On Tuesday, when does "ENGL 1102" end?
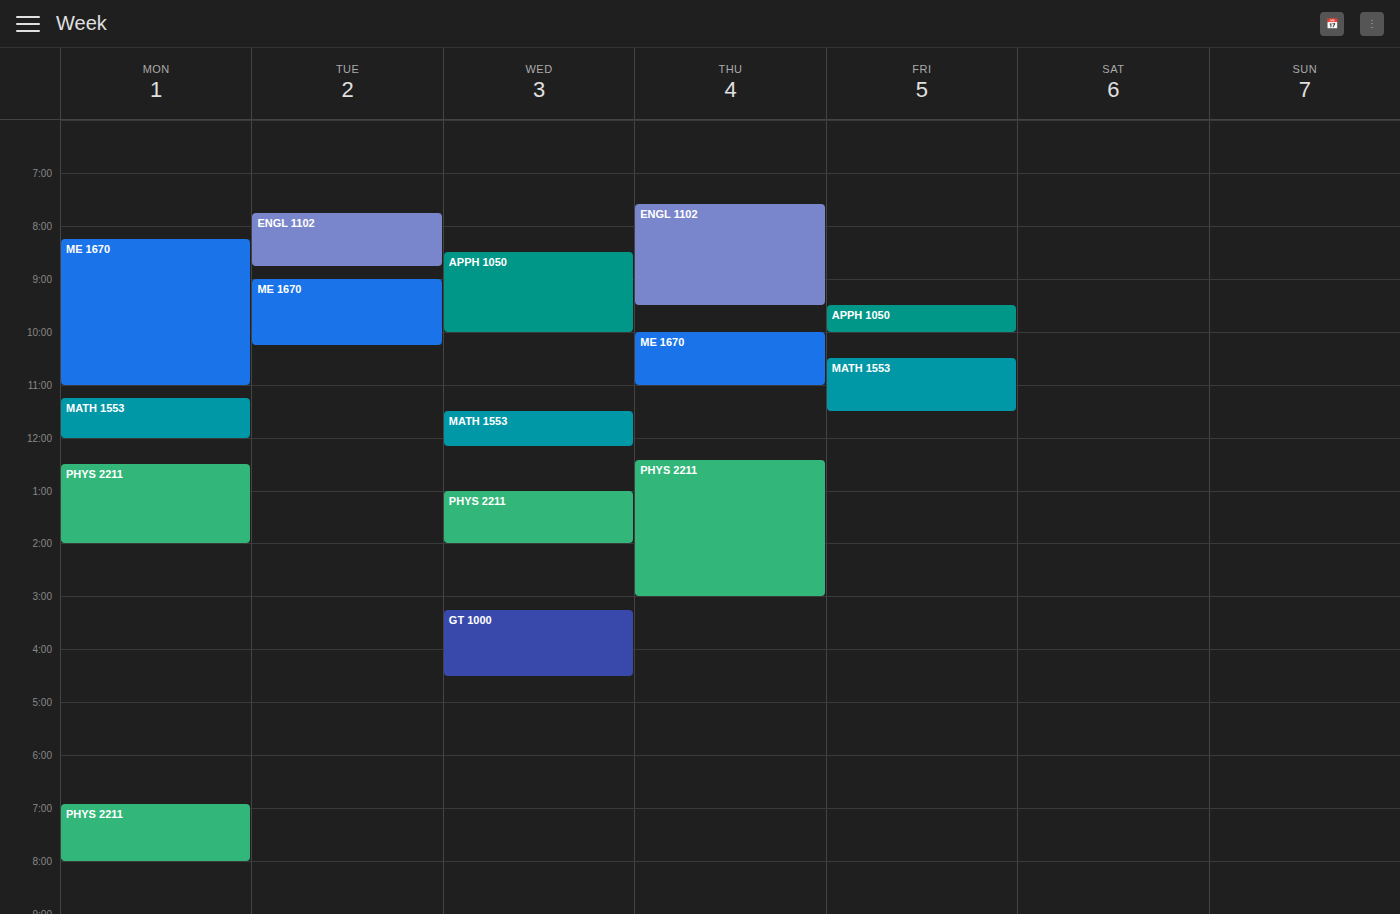
8:45 AM